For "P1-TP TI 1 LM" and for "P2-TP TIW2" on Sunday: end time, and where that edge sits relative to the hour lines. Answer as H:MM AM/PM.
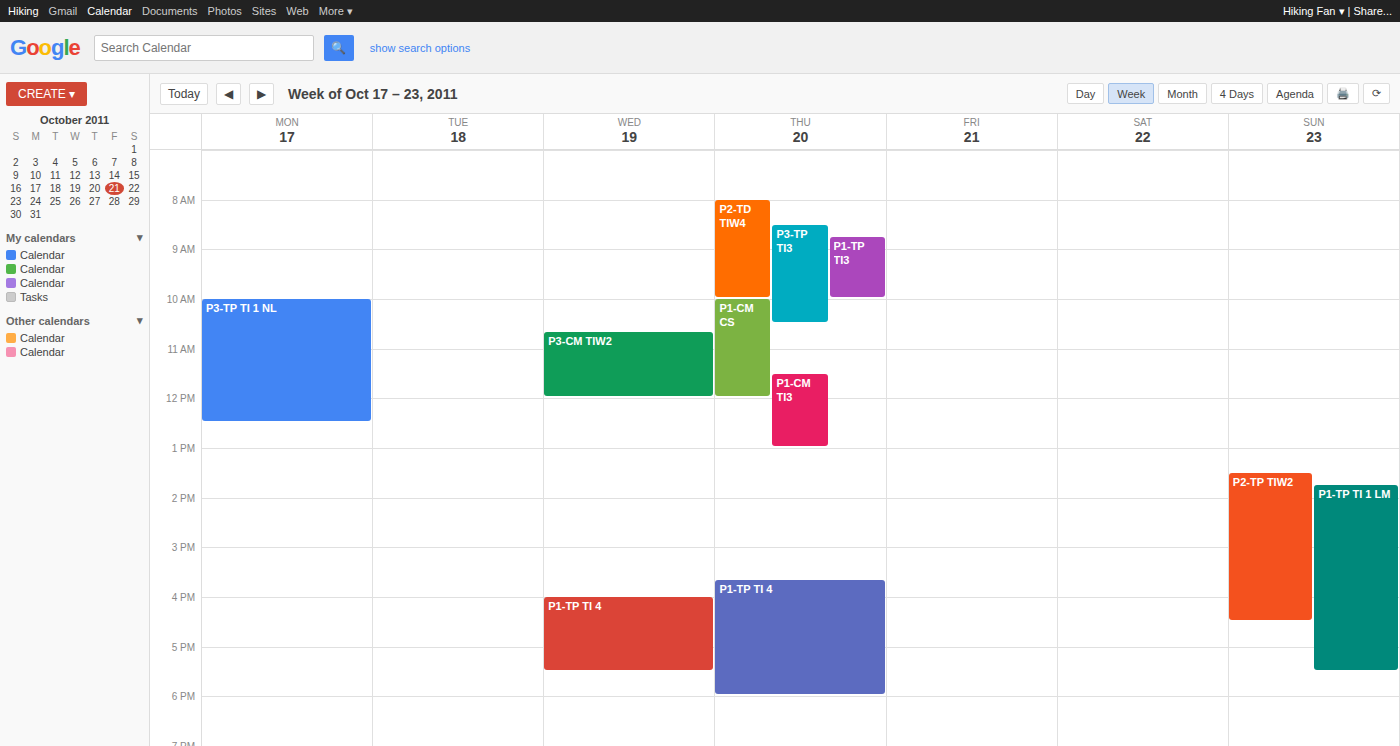
"P1-TP TI 1 LM": 5:30 PM, halfway between the 5 PM and 6 PM lines. "P2-TP TIW2": 4:30 PM, halfway between the 4 PM and 5 PM lines.